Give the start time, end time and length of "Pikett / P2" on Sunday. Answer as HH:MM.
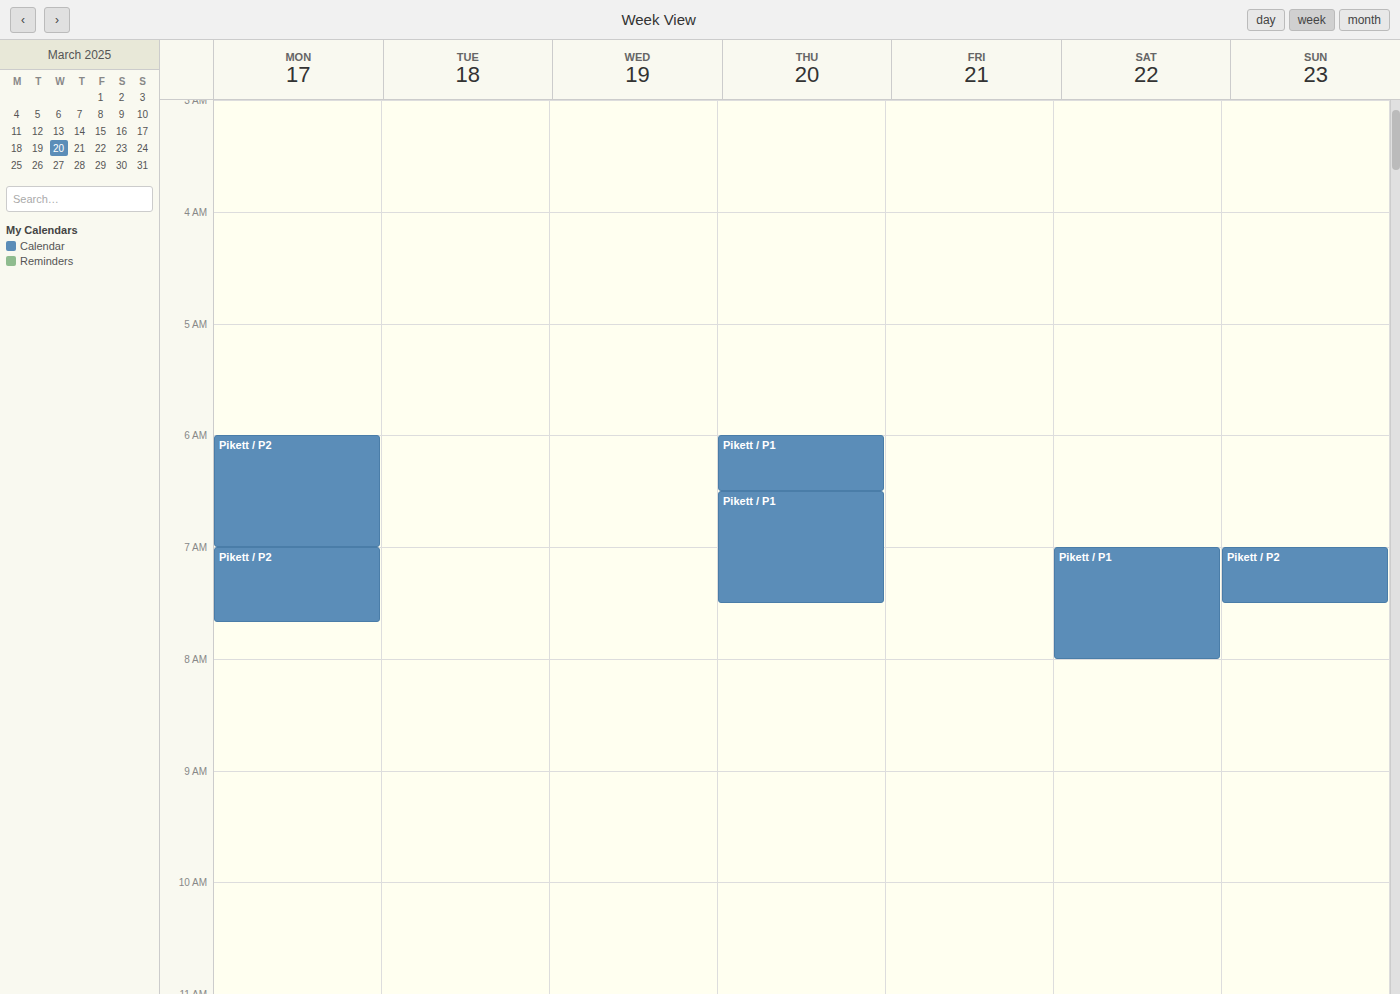
07:00 to 07:30, 30 minutes